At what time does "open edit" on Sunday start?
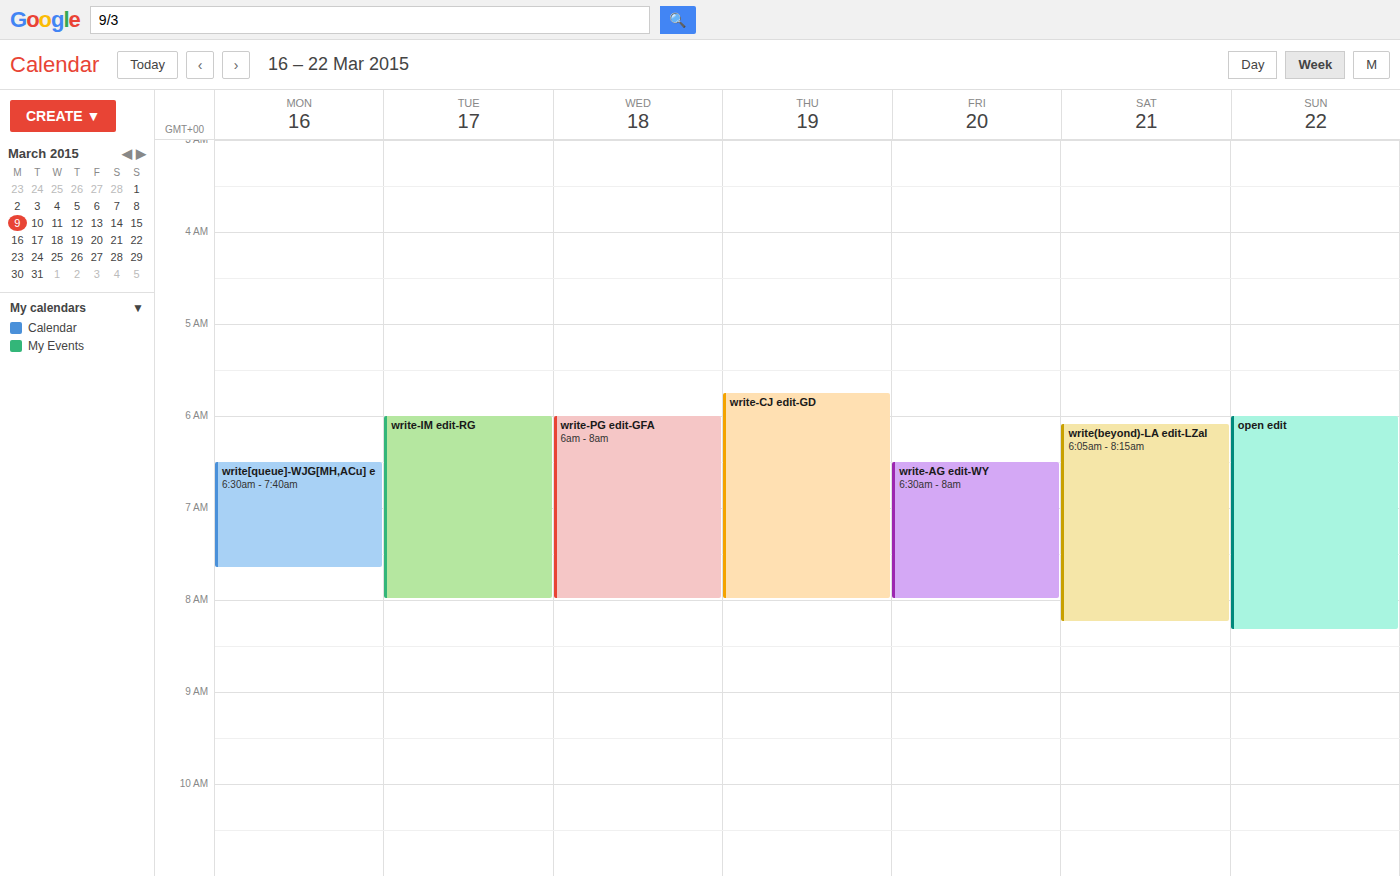
6:00 AM